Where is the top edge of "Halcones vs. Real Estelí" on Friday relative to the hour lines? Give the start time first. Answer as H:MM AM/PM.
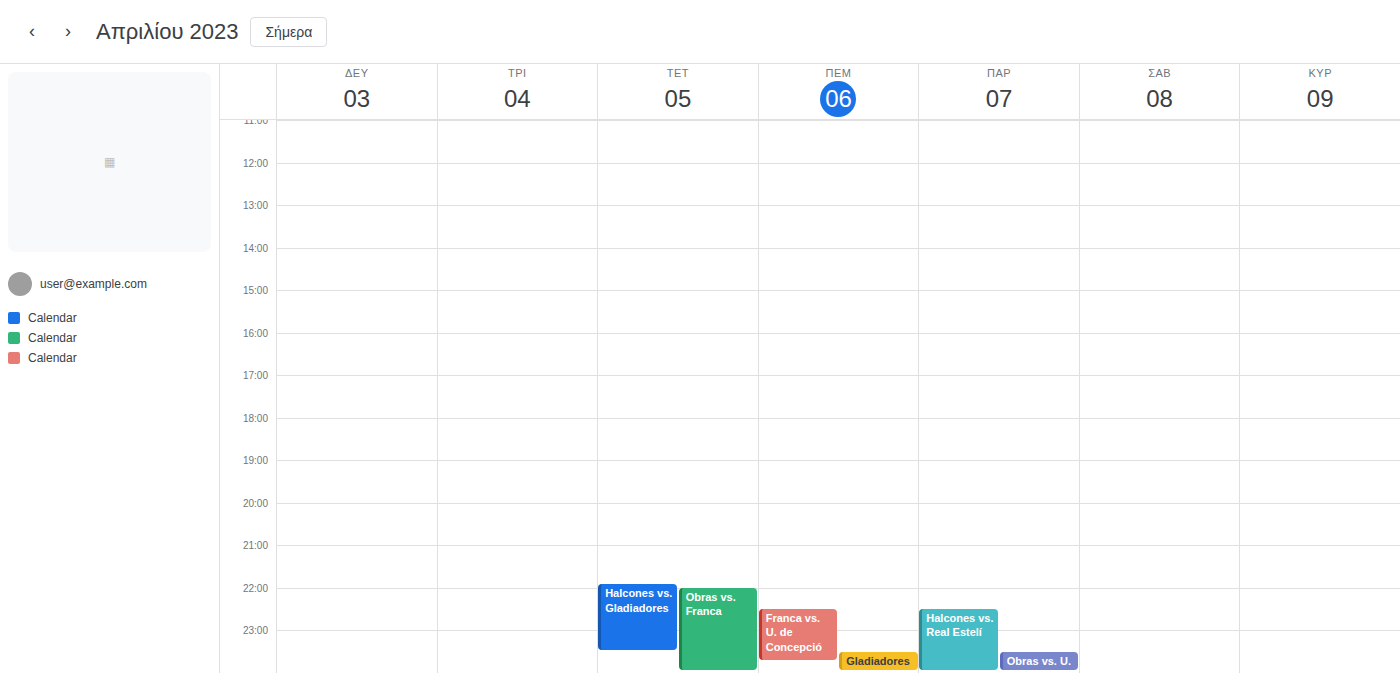
10:30 PM -- halfway between the 10 PM and 11 PM lines.